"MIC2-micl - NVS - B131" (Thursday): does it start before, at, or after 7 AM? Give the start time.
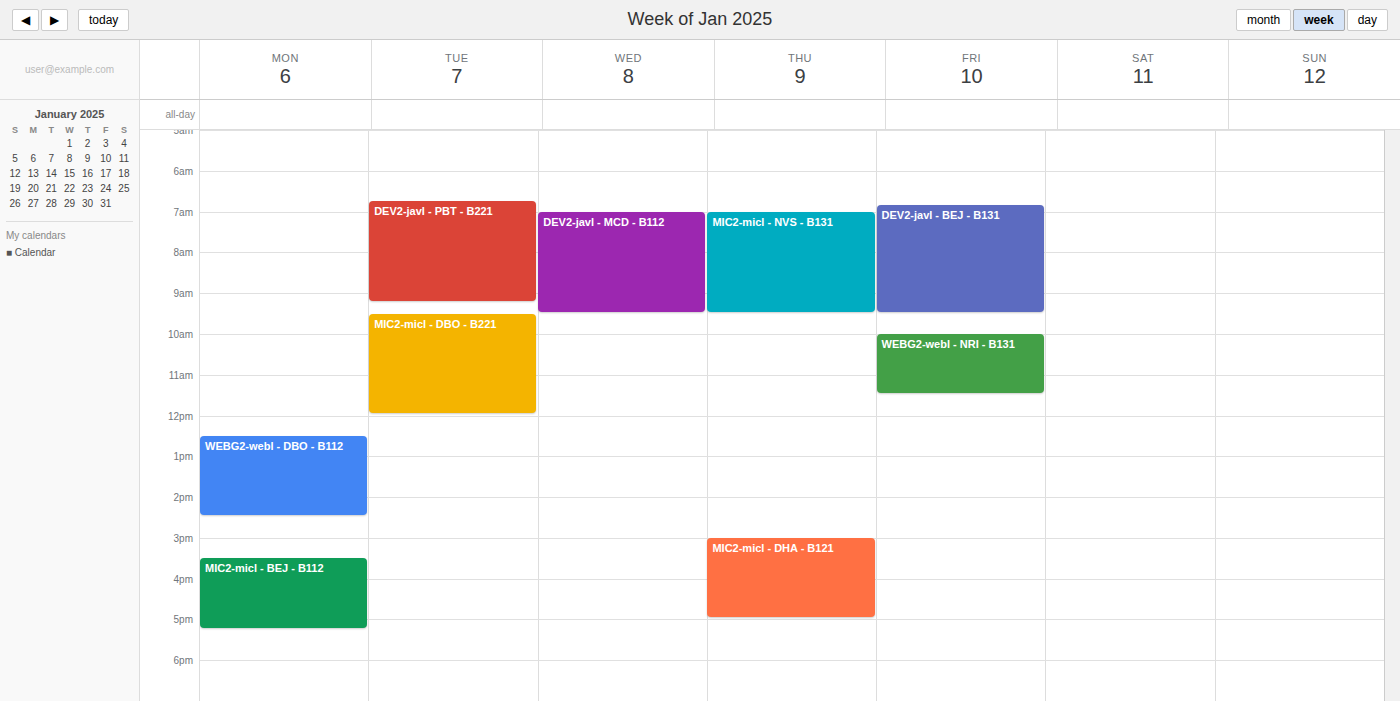
7:00 AM -- exactly at 7 AM, on the 7 AM line.